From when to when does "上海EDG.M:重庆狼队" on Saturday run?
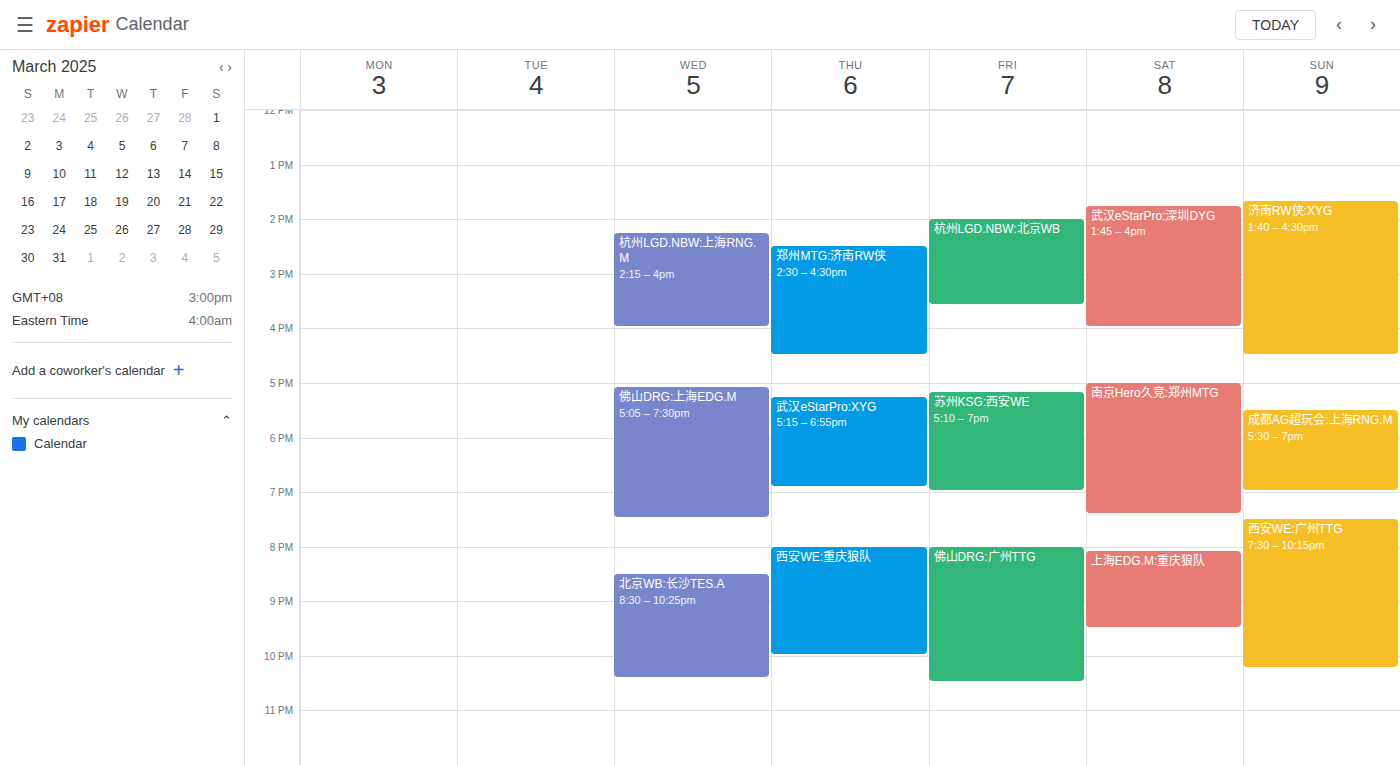
8:05 PM to 9:30 PM